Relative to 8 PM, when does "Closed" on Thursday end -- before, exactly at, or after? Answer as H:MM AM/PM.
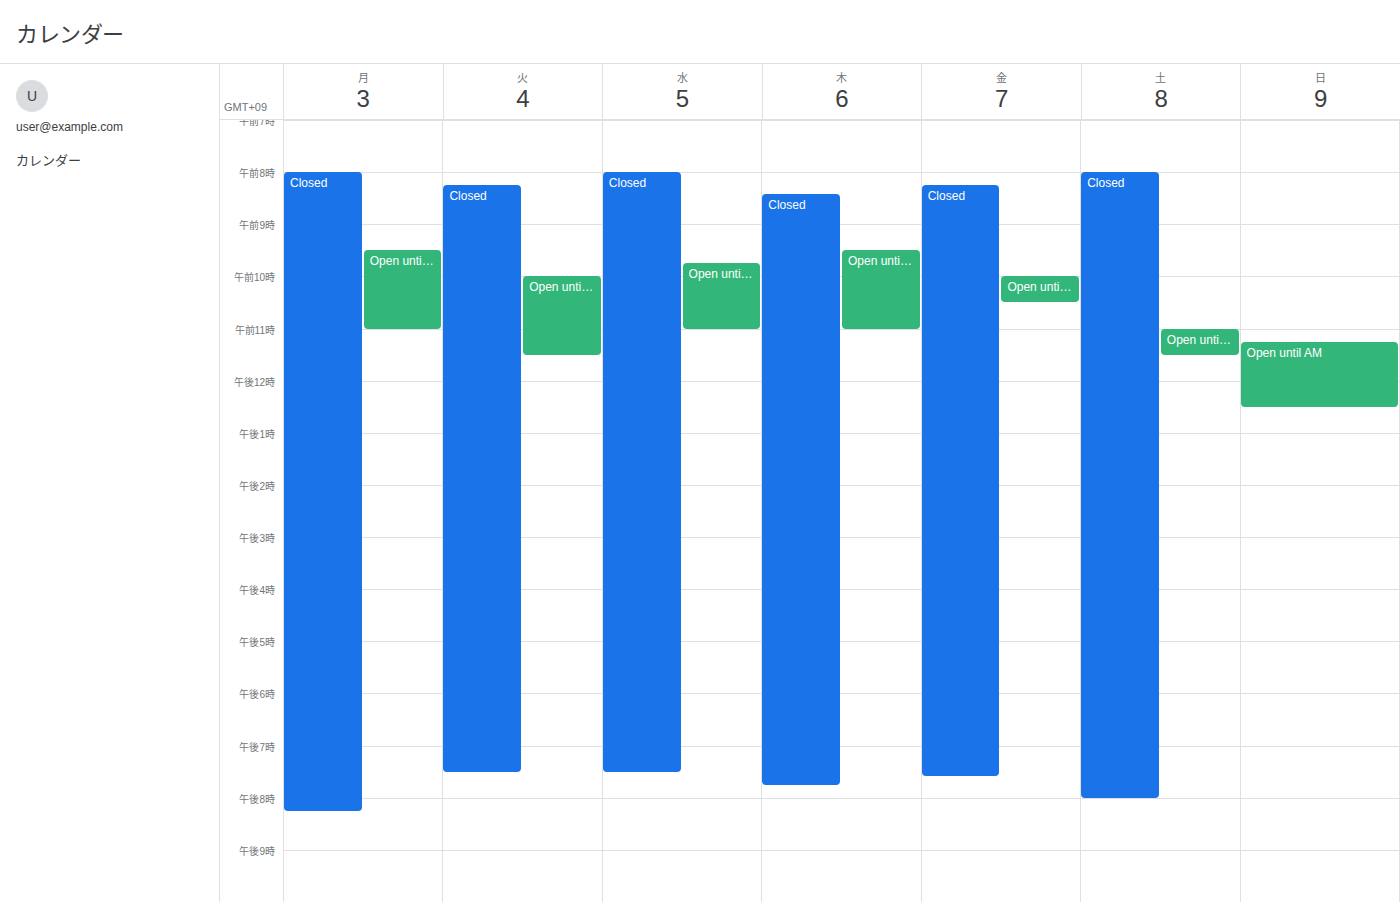
7:45 PM -- before 8 PM, 15 minutes above the 8 PM line.